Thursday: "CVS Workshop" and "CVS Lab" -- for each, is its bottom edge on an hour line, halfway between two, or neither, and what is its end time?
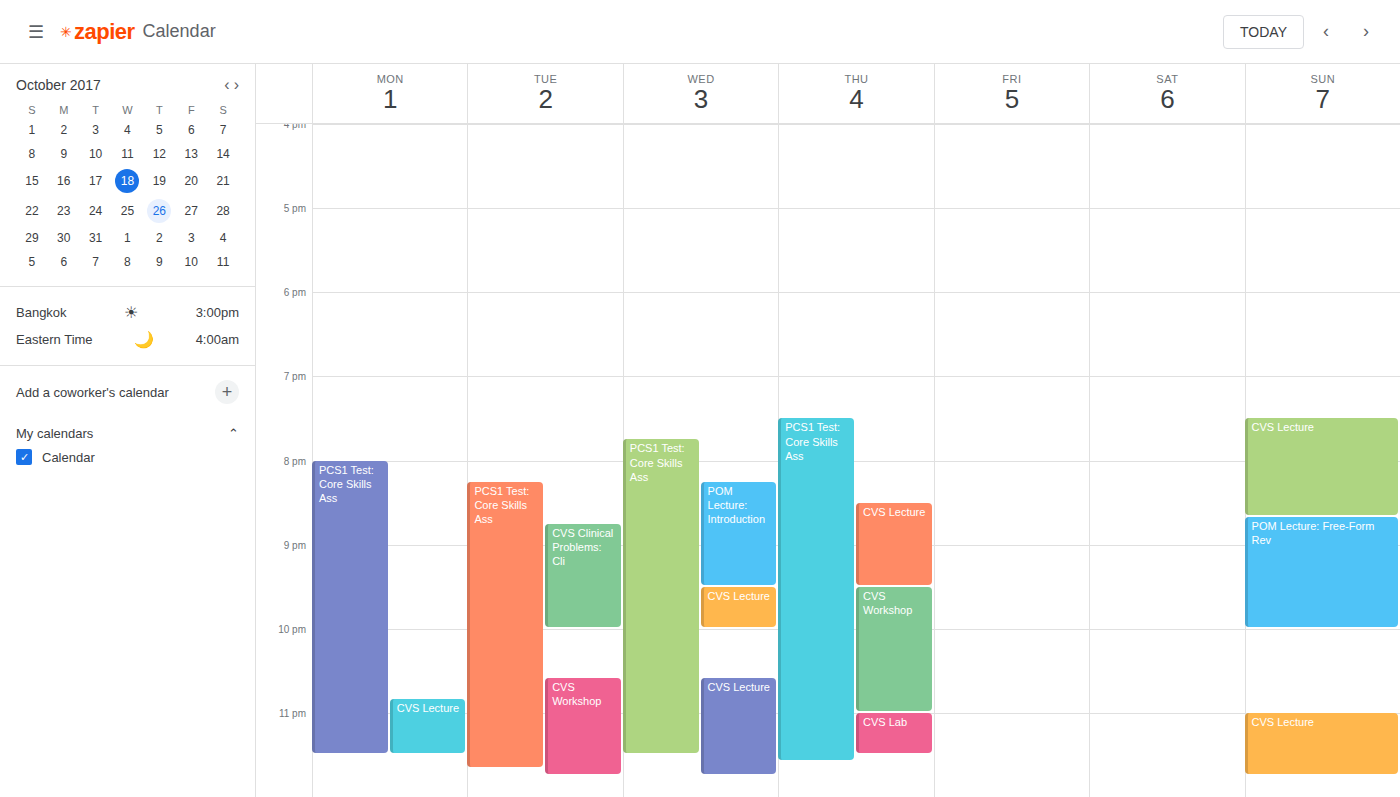
"CVS Workshop": 11:00 PM, exactly on the 11 PM line. "CVS Lab": 11:30 PM, halfway between the 11 PM and 12 AM lines.